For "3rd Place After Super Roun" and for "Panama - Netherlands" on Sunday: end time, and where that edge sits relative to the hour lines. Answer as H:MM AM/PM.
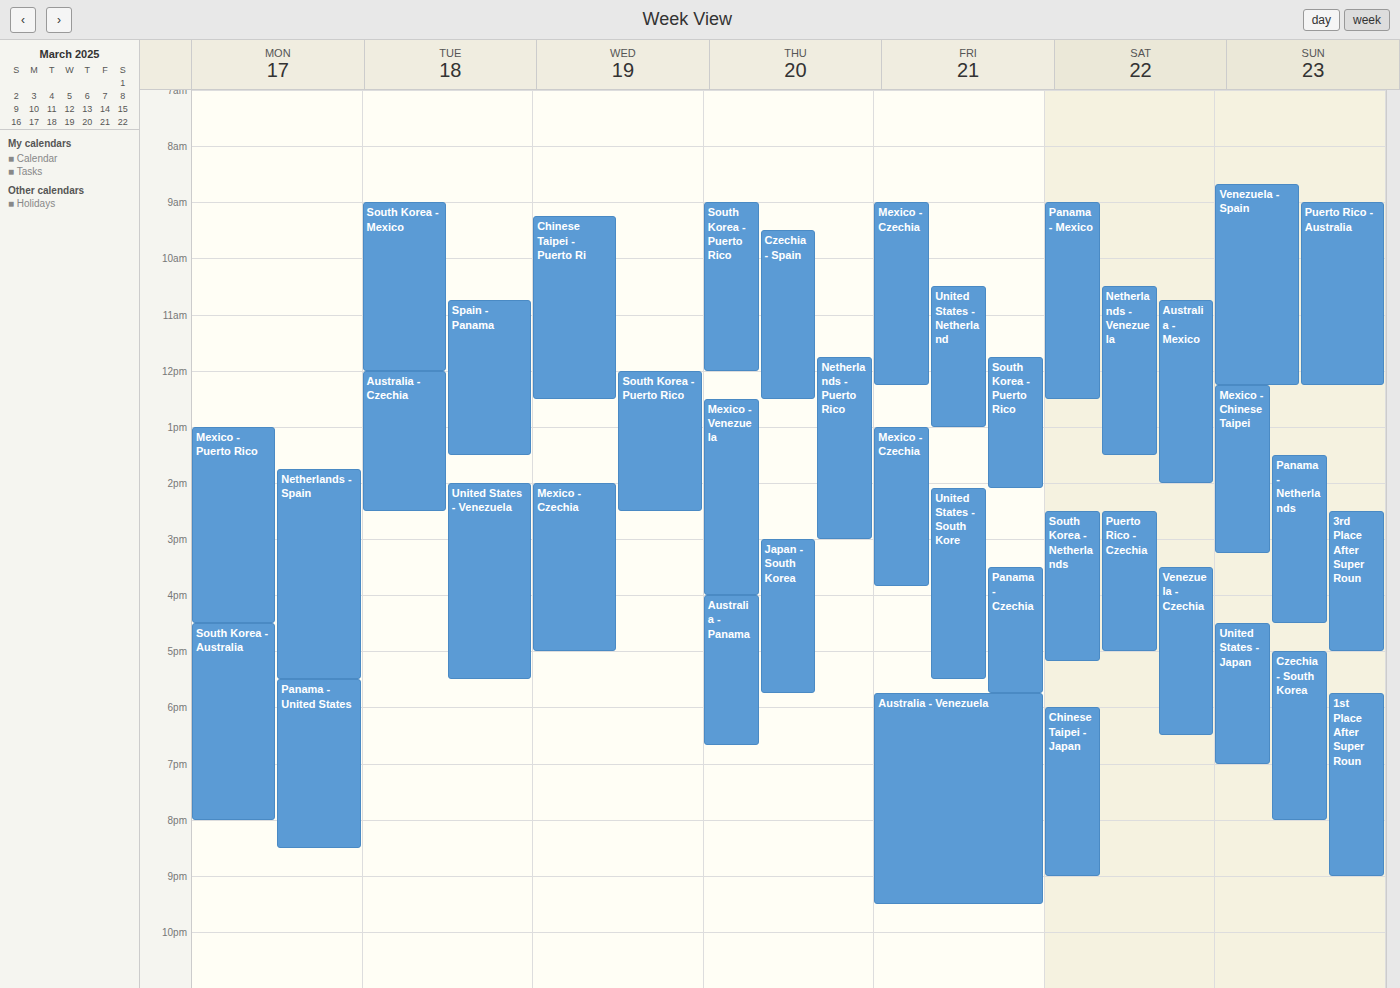
"3rd Place After Super Roun": 5:00 PM, exactly on the 5 PM line. "Panama - Netherlands": 4:30 PM, halfway between the 4 PM and 5 PM lines.